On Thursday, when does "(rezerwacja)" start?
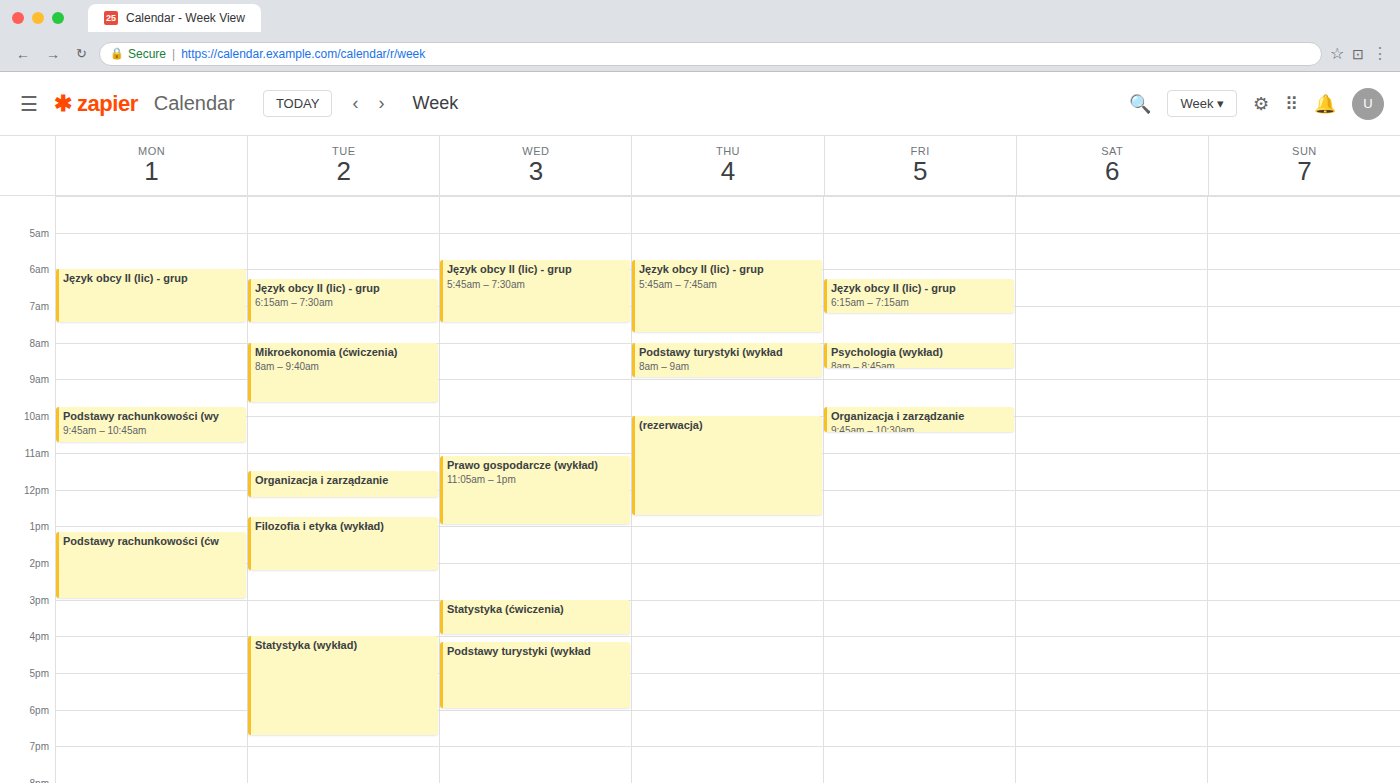
10:00 AM